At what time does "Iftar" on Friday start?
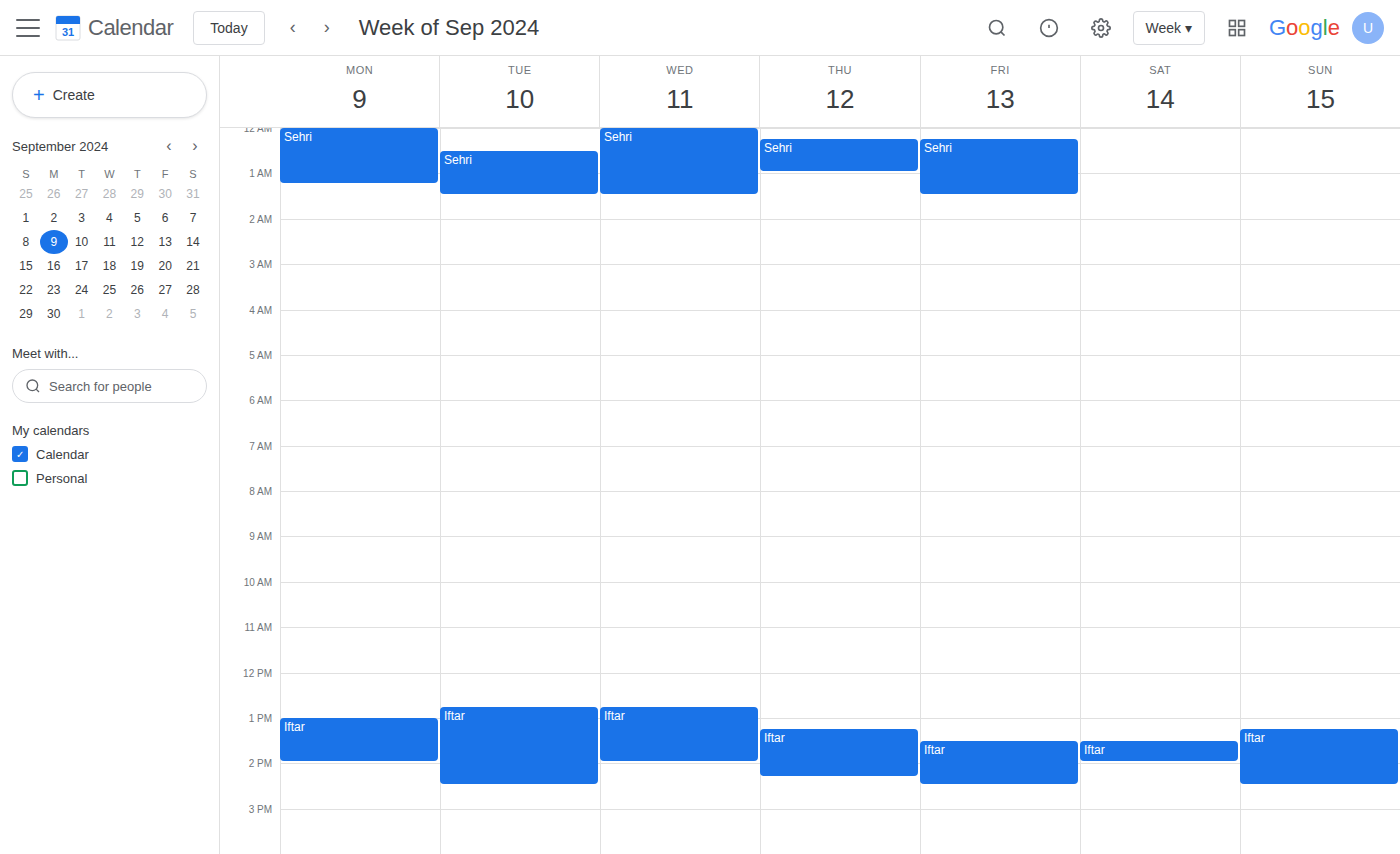
1:30 PM